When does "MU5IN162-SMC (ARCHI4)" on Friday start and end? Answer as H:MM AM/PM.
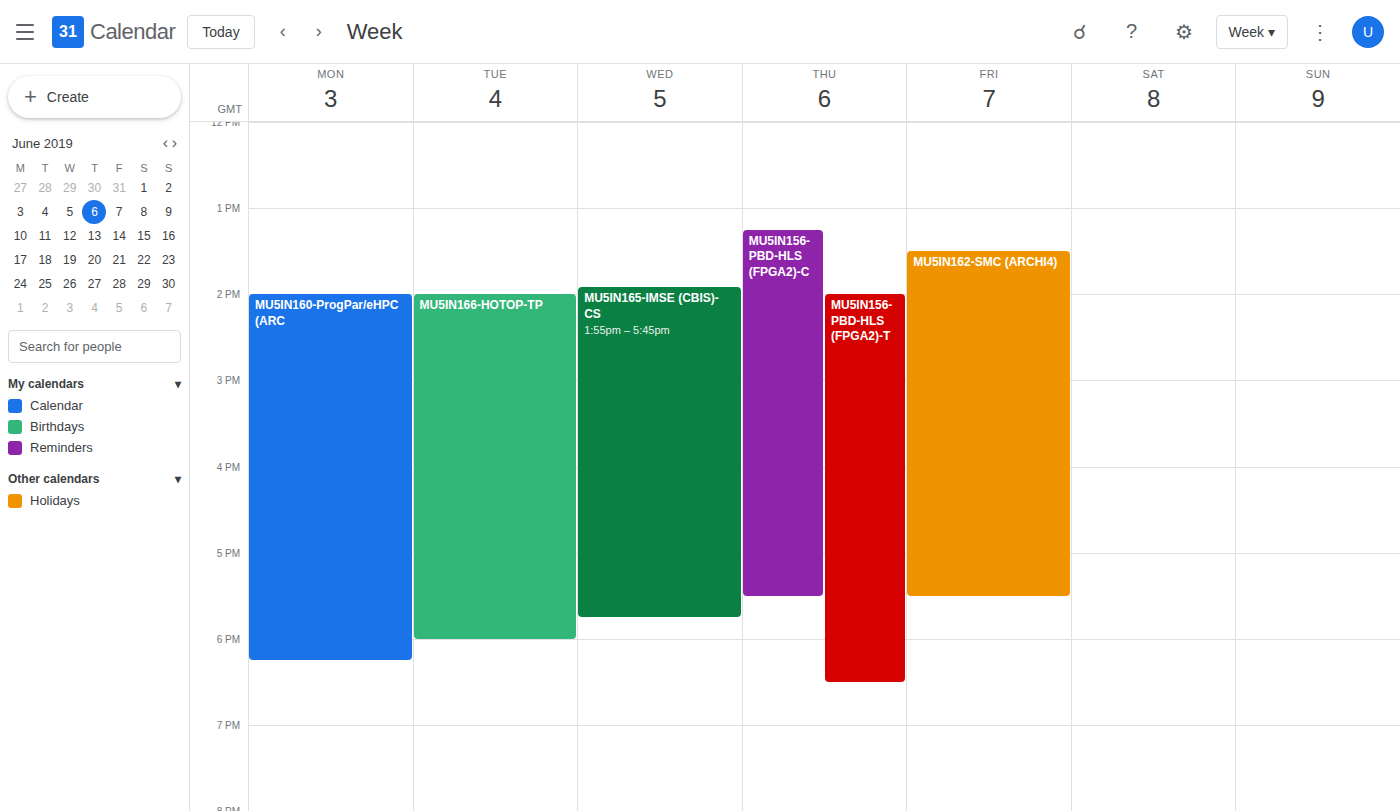
1:30 PM to 5:30 PM